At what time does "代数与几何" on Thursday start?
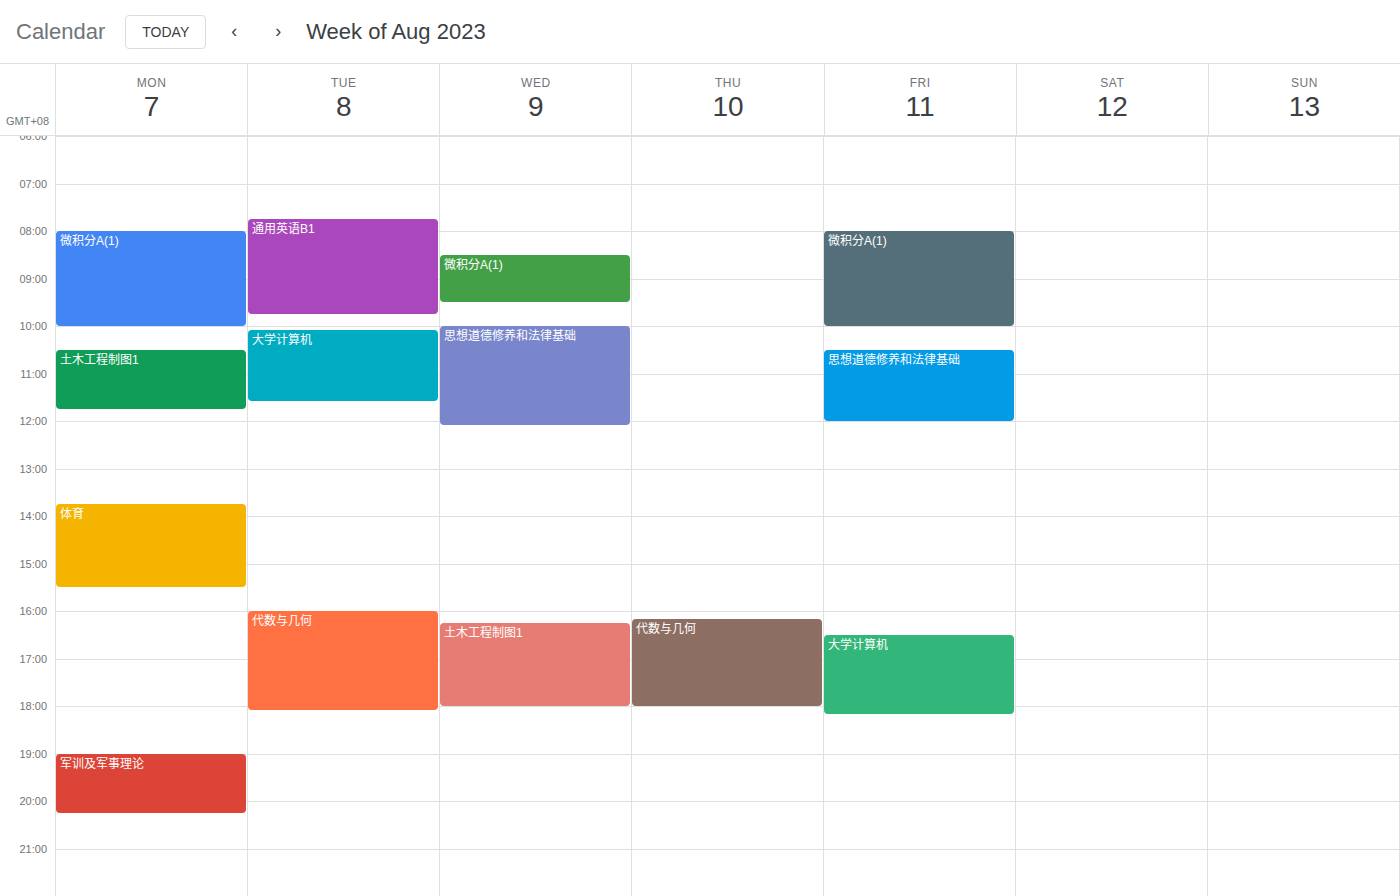
4:10 PM